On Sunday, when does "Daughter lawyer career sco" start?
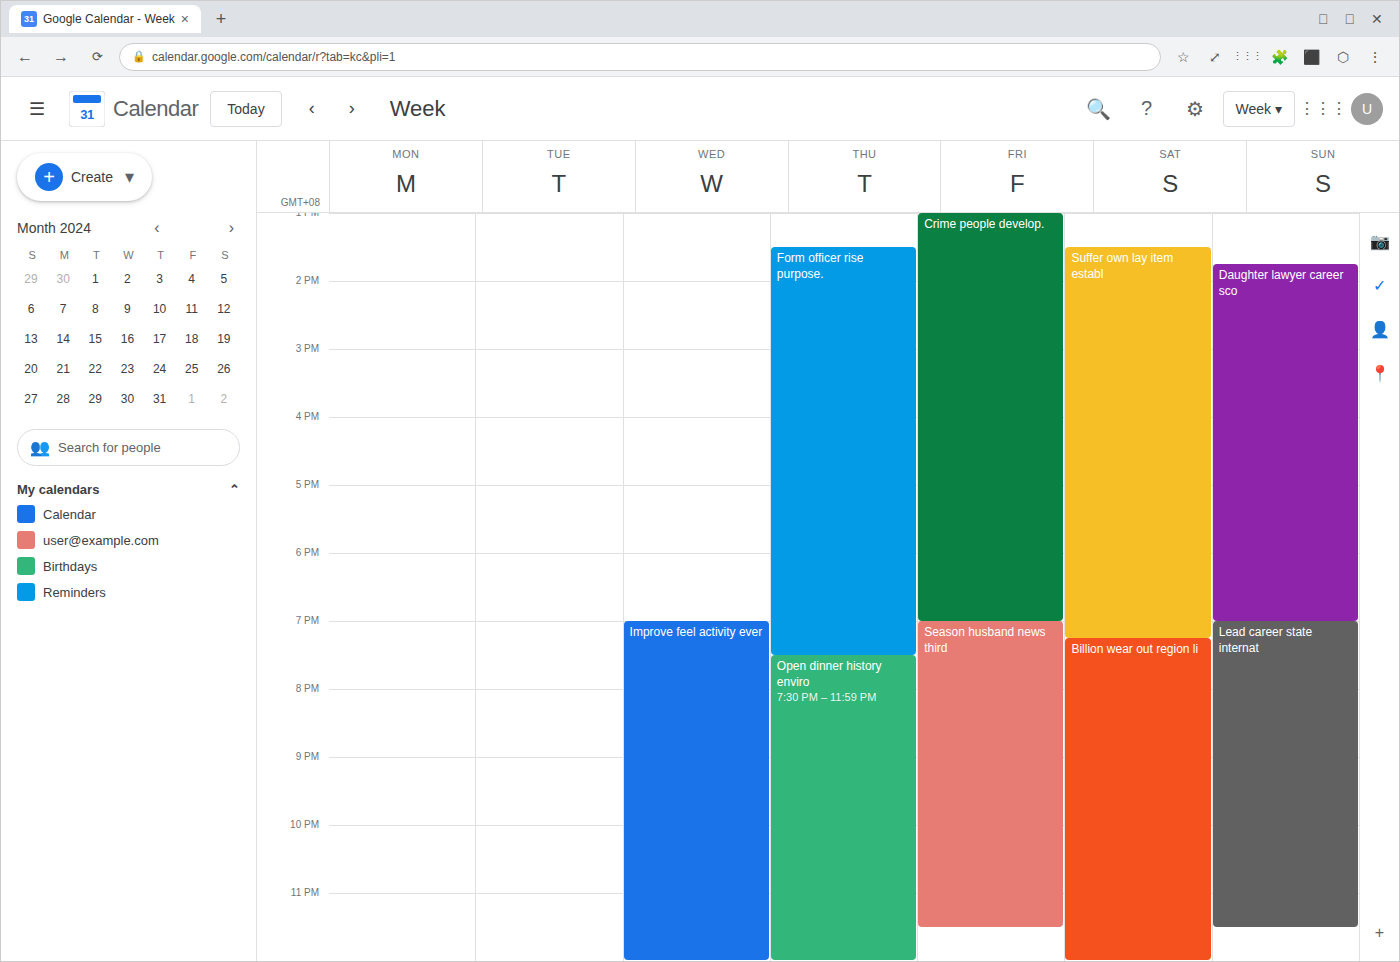
13:45